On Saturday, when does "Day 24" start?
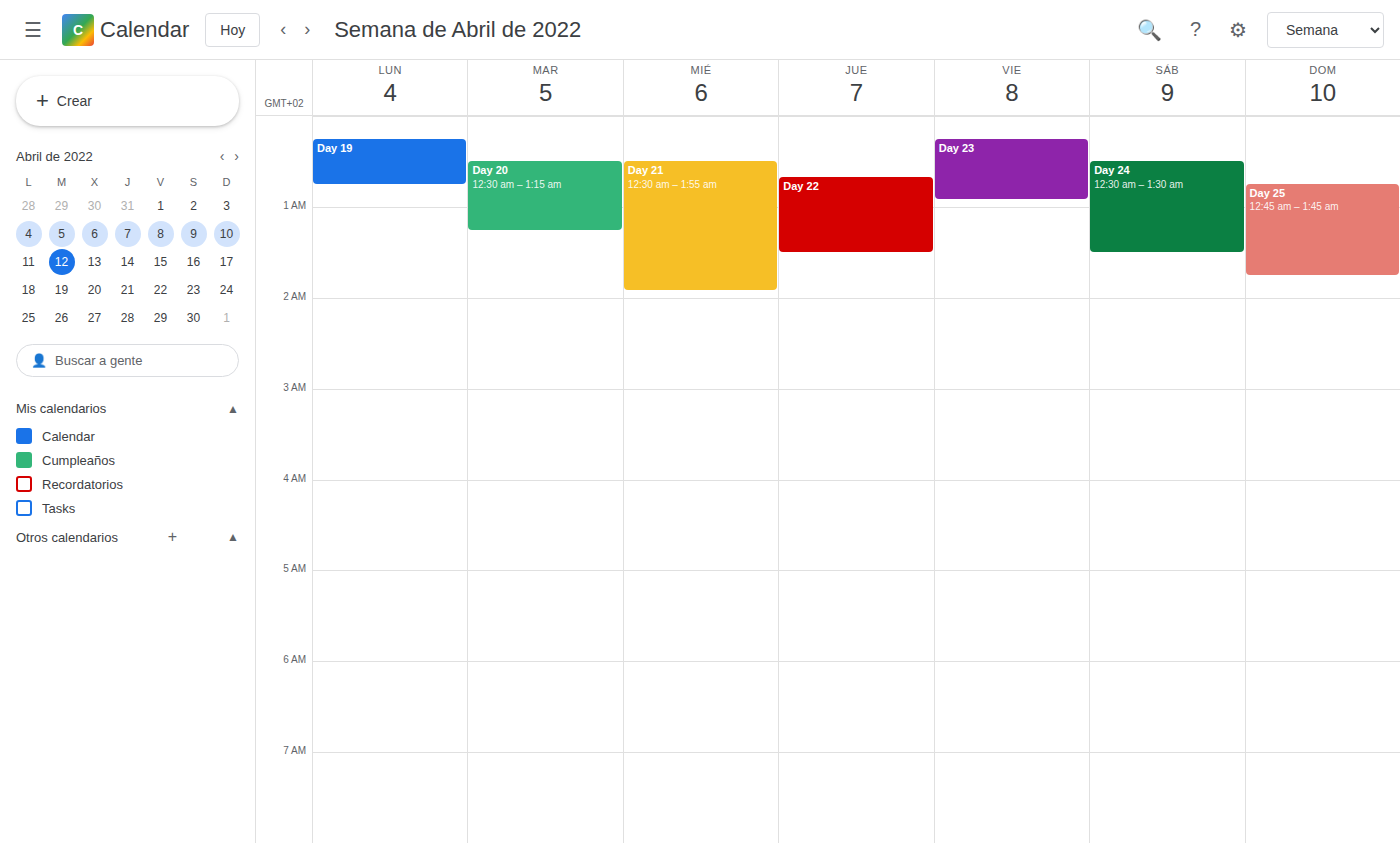
00:30